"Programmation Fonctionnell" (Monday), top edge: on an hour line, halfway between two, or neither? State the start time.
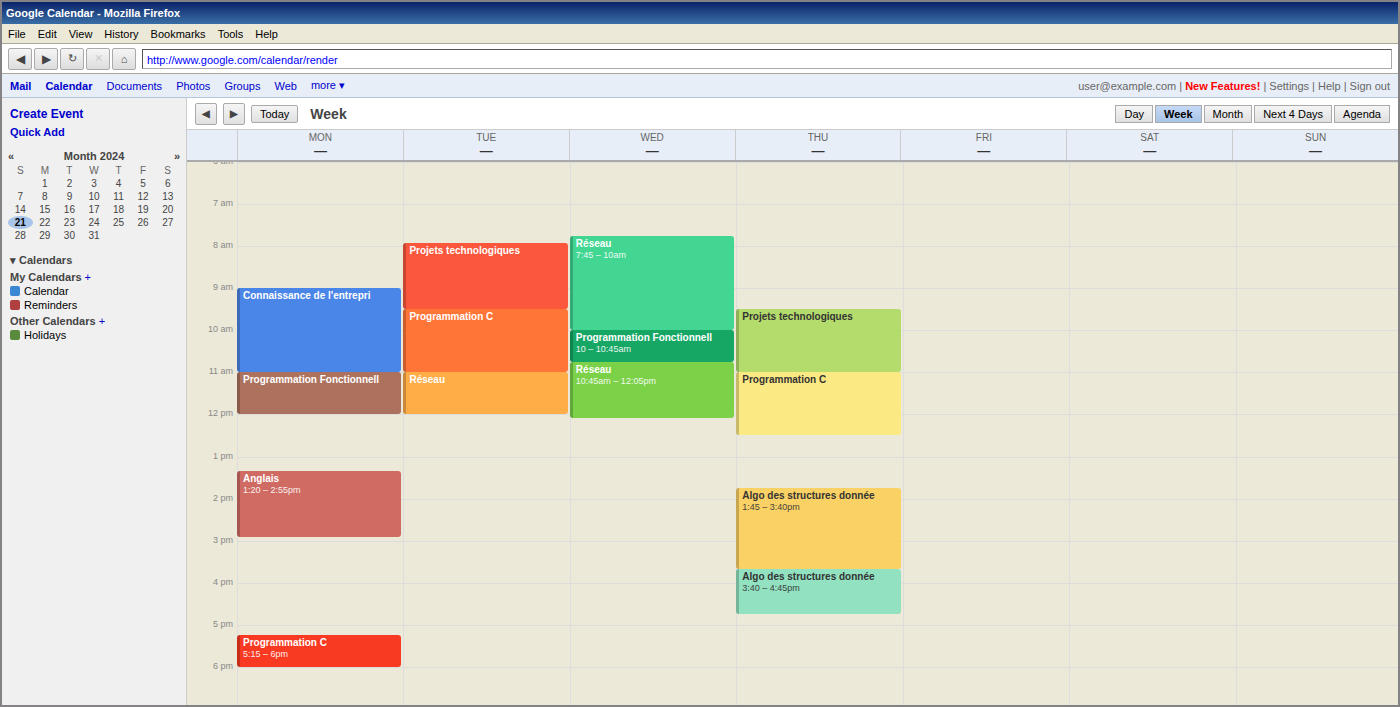
11:00 AM -- exactly on the 11 AM line.